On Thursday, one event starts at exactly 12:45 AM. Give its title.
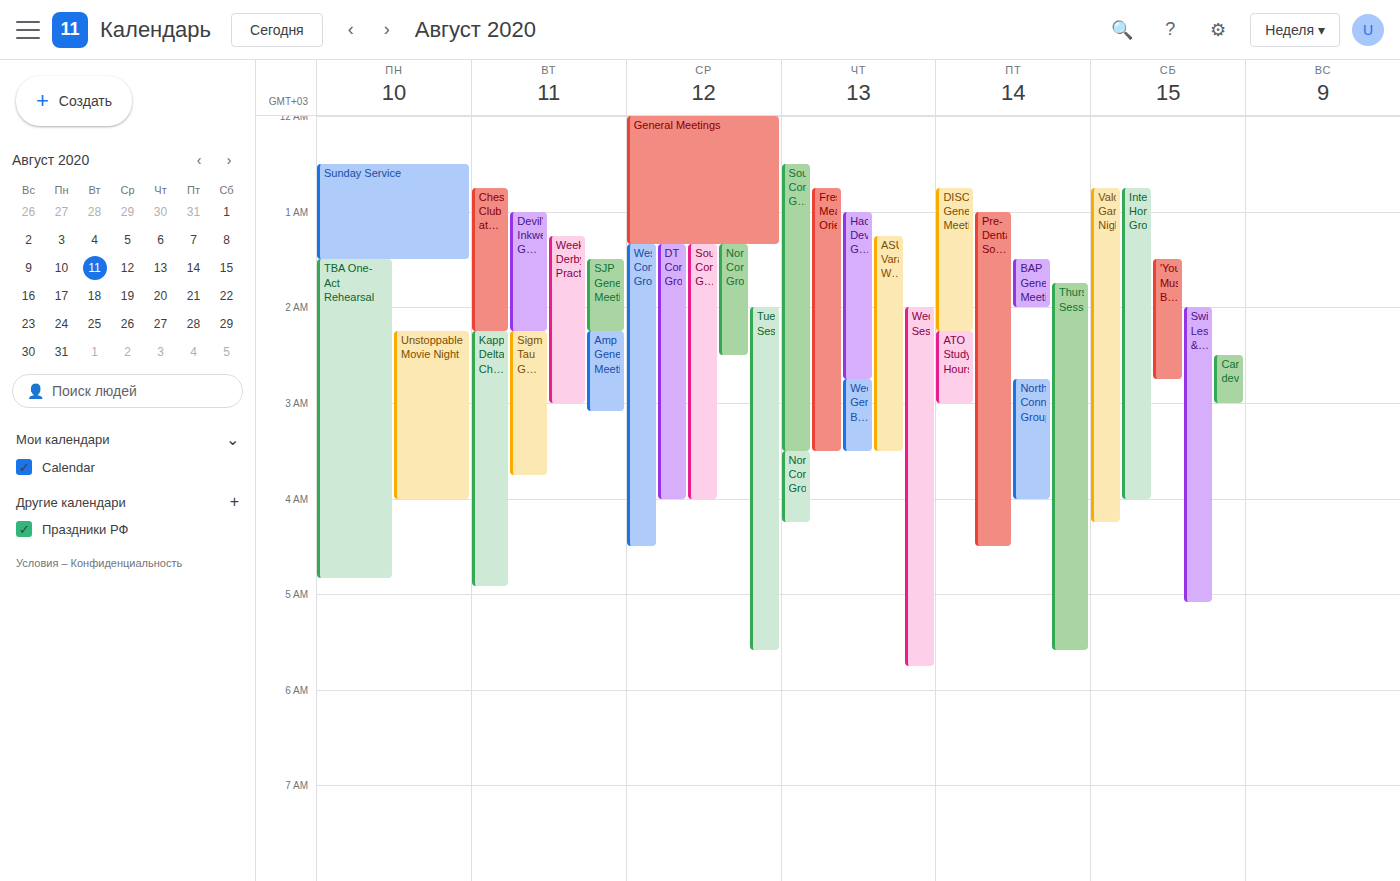
"Fresh Meat Orientation"